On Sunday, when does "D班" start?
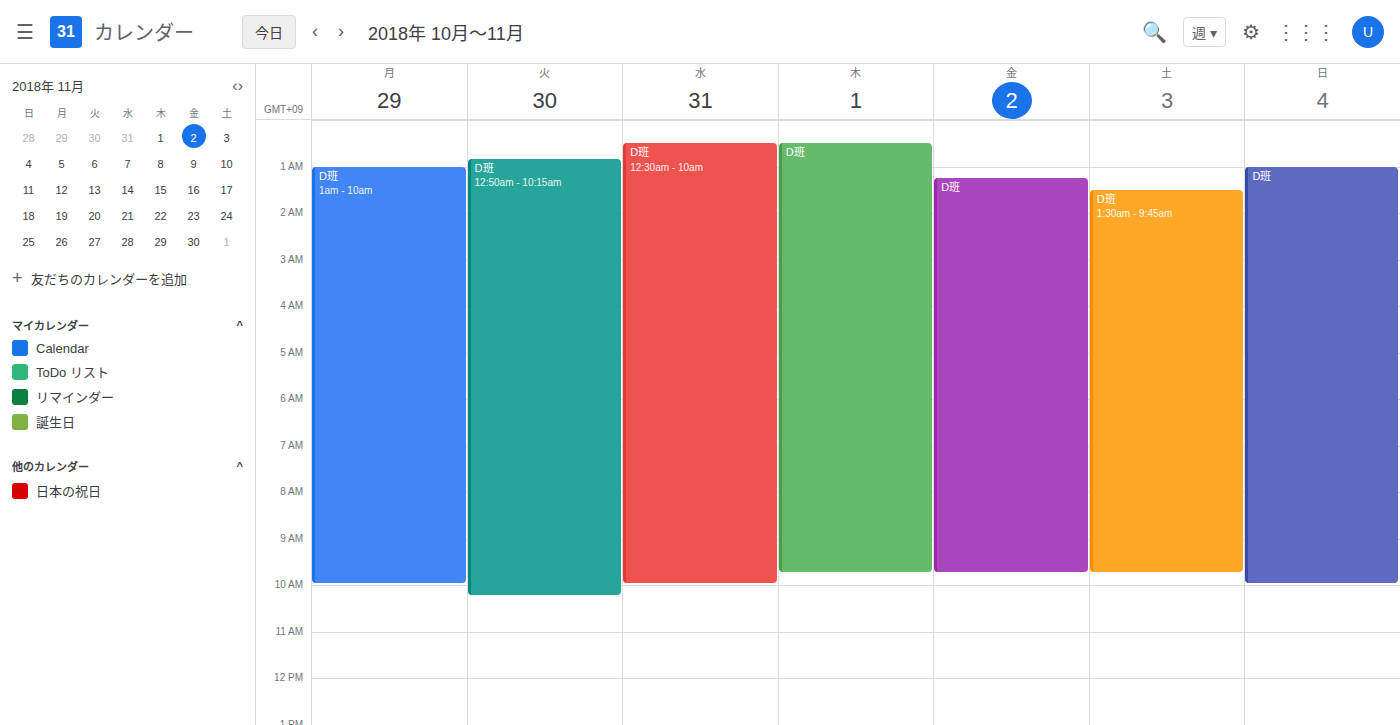
1:00 AM